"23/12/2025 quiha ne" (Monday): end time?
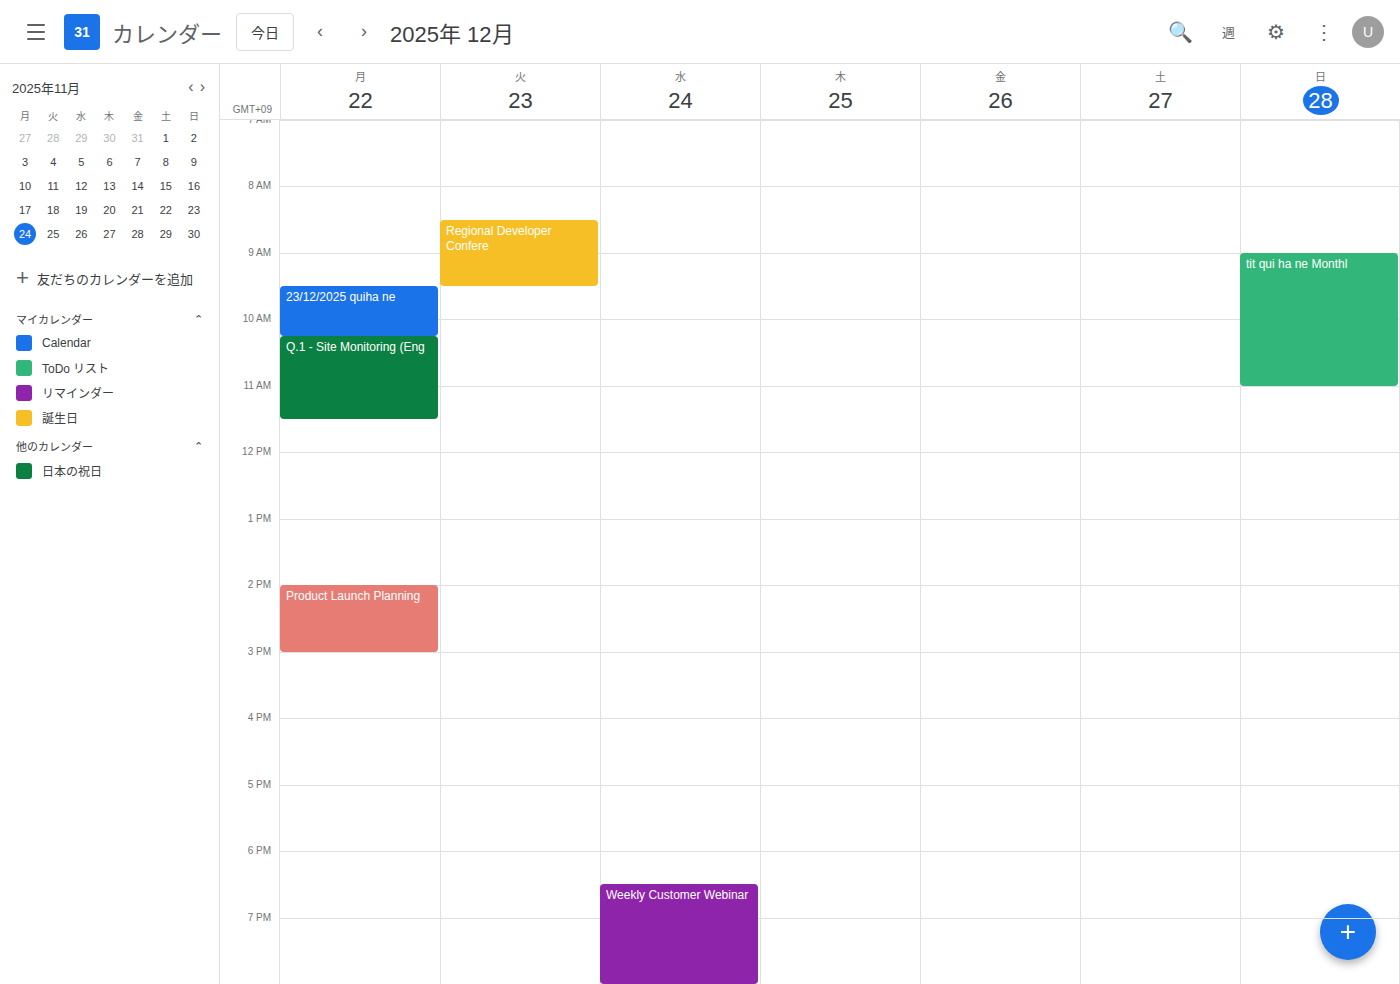
10:15 AM